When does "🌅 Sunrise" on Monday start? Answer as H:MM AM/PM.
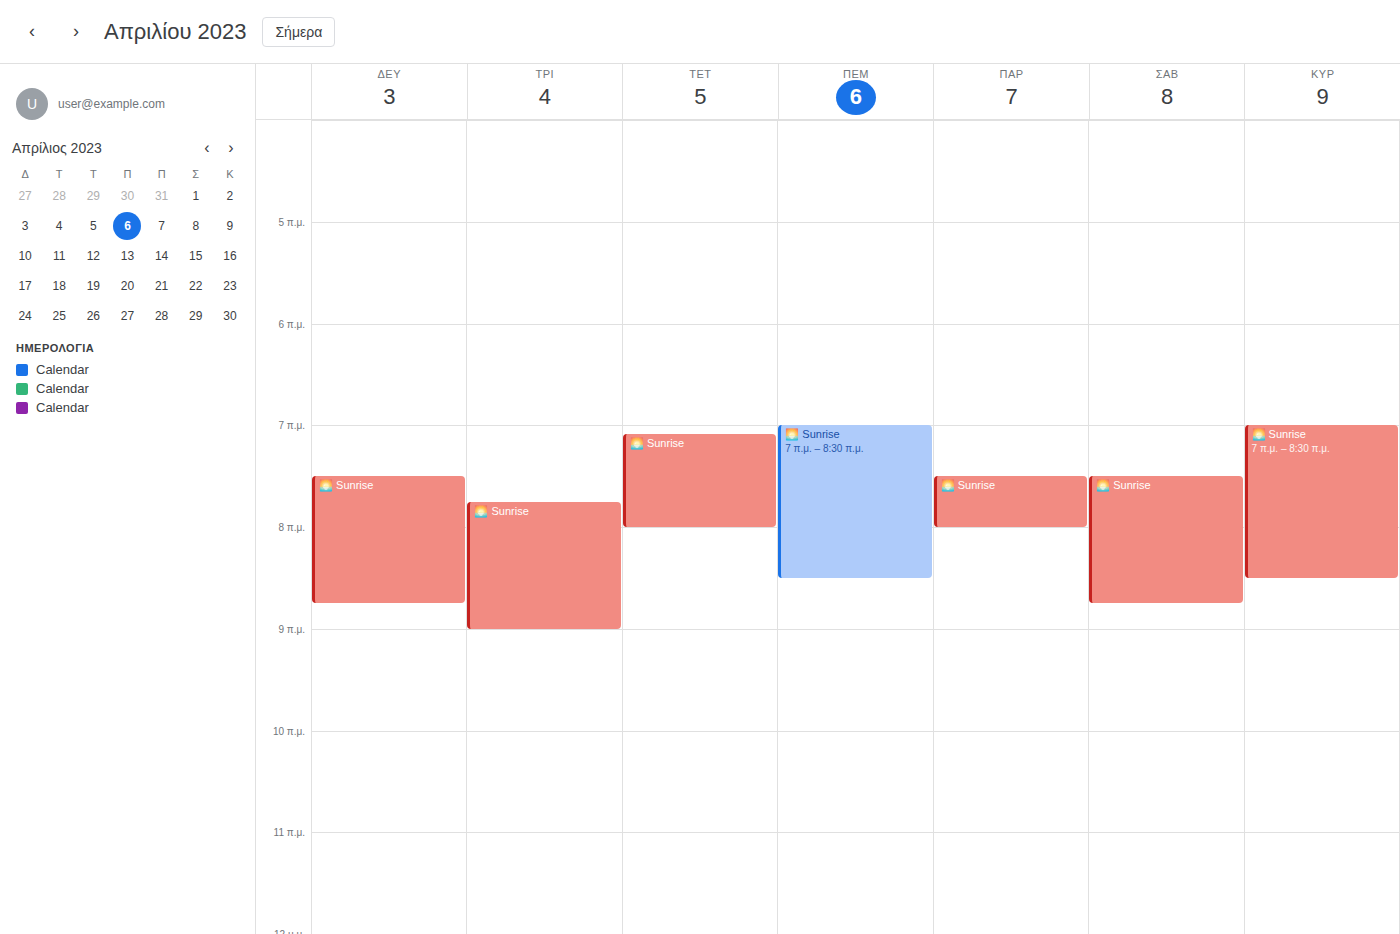
7:30 AM